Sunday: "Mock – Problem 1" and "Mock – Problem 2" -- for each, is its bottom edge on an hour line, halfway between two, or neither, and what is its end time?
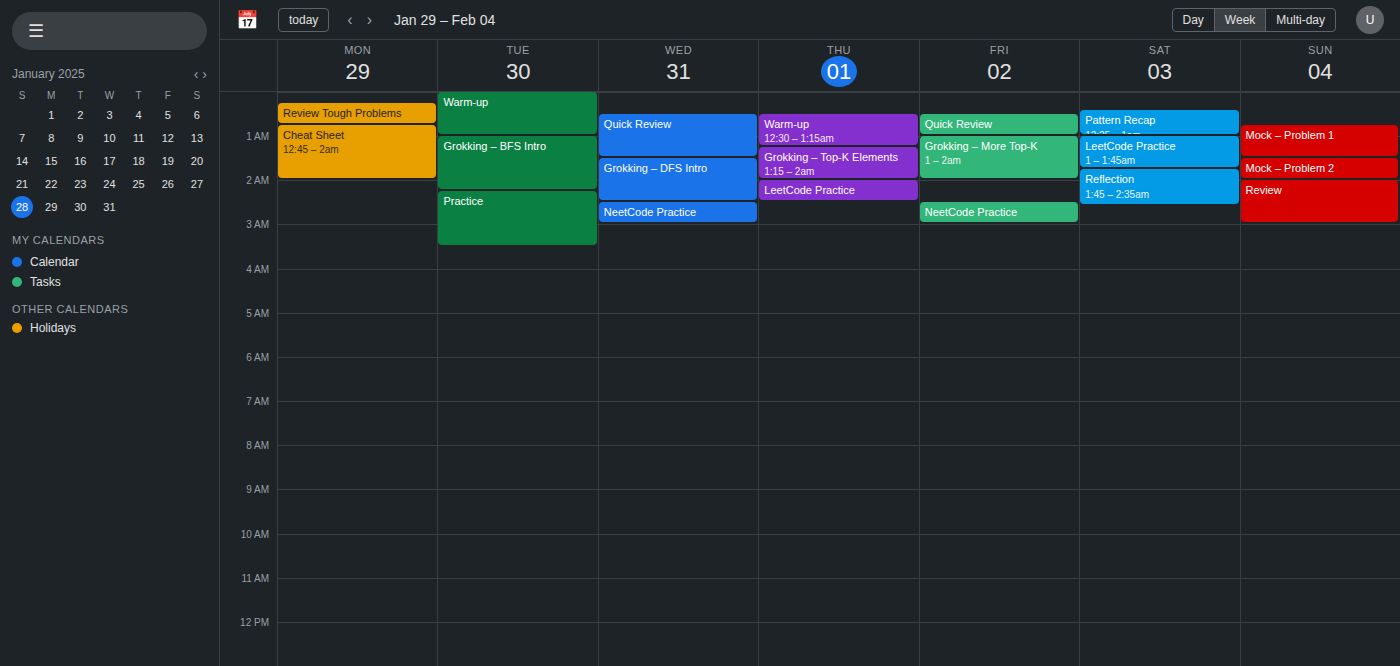
"Mock – Problem 1": 1:30 AM, halfway between the 1 AM and 2 AM lines. "Mock – Problem 2": 2:00 AM, exactly on the 2 AM line.